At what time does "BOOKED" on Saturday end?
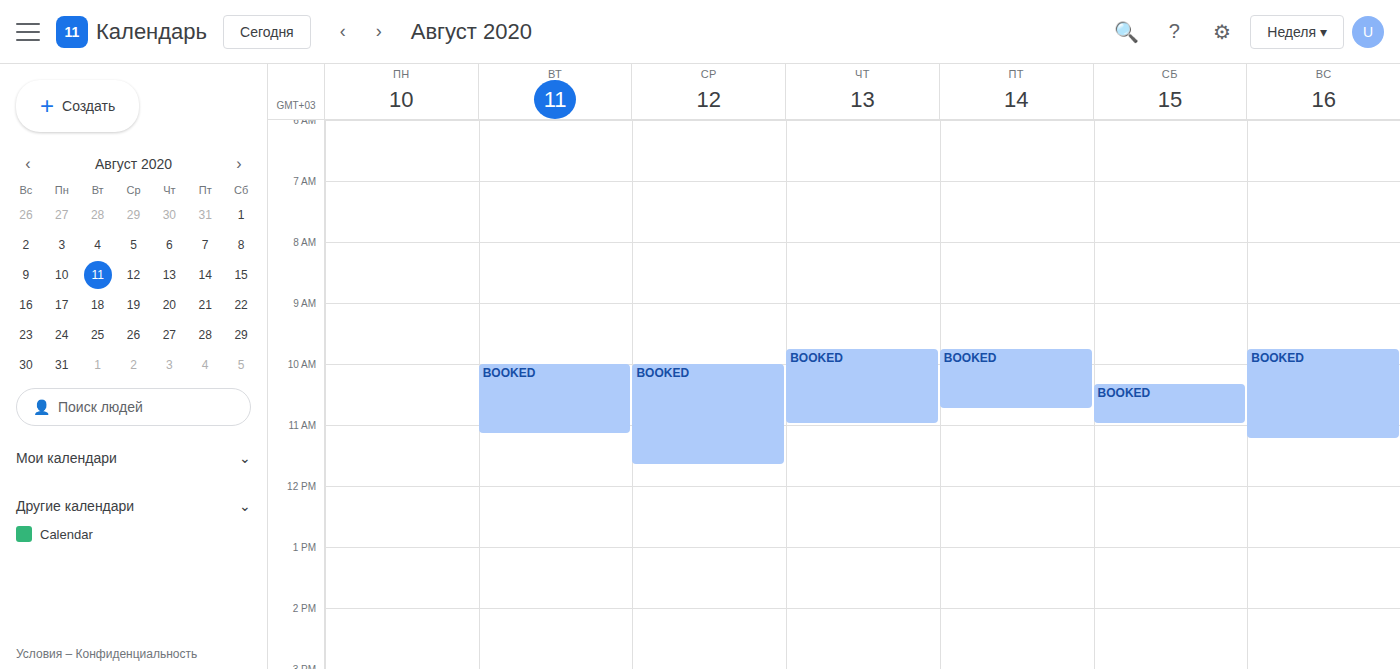
11:00 AM